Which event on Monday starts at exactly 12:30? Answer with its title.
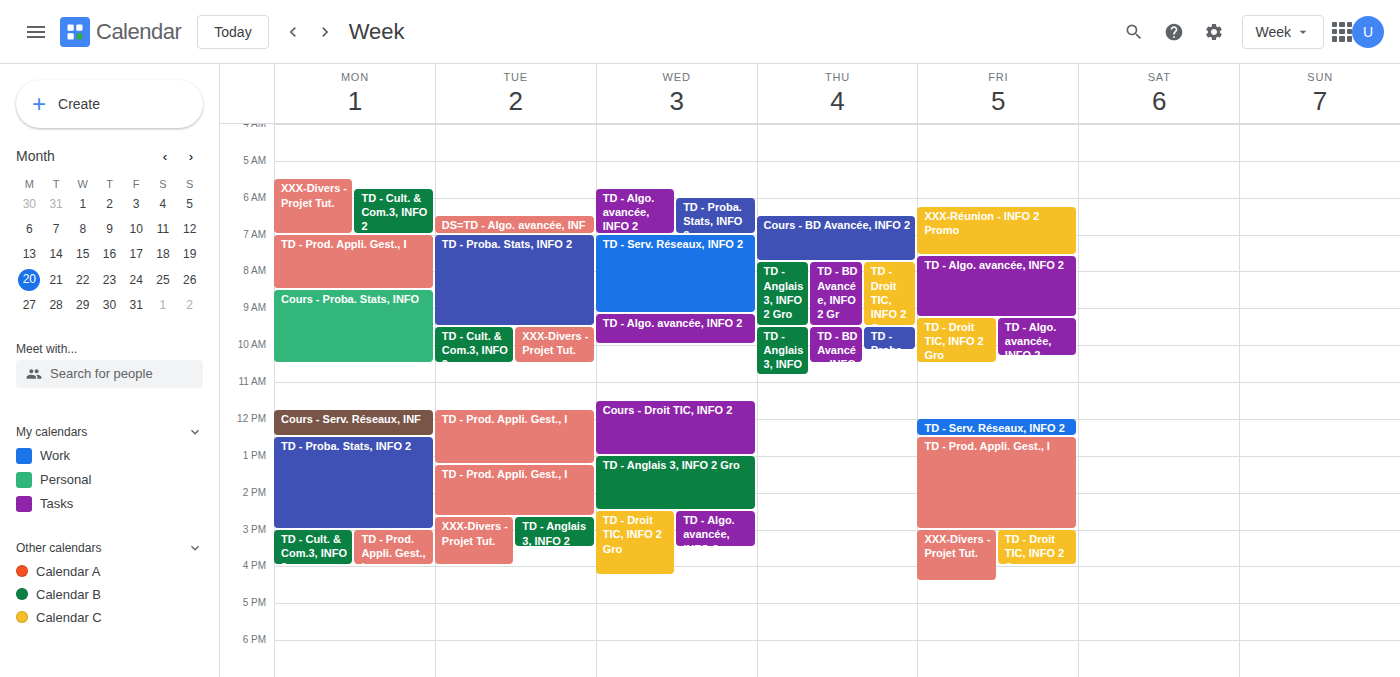
"TD - Proba. Stats, INFO 2"